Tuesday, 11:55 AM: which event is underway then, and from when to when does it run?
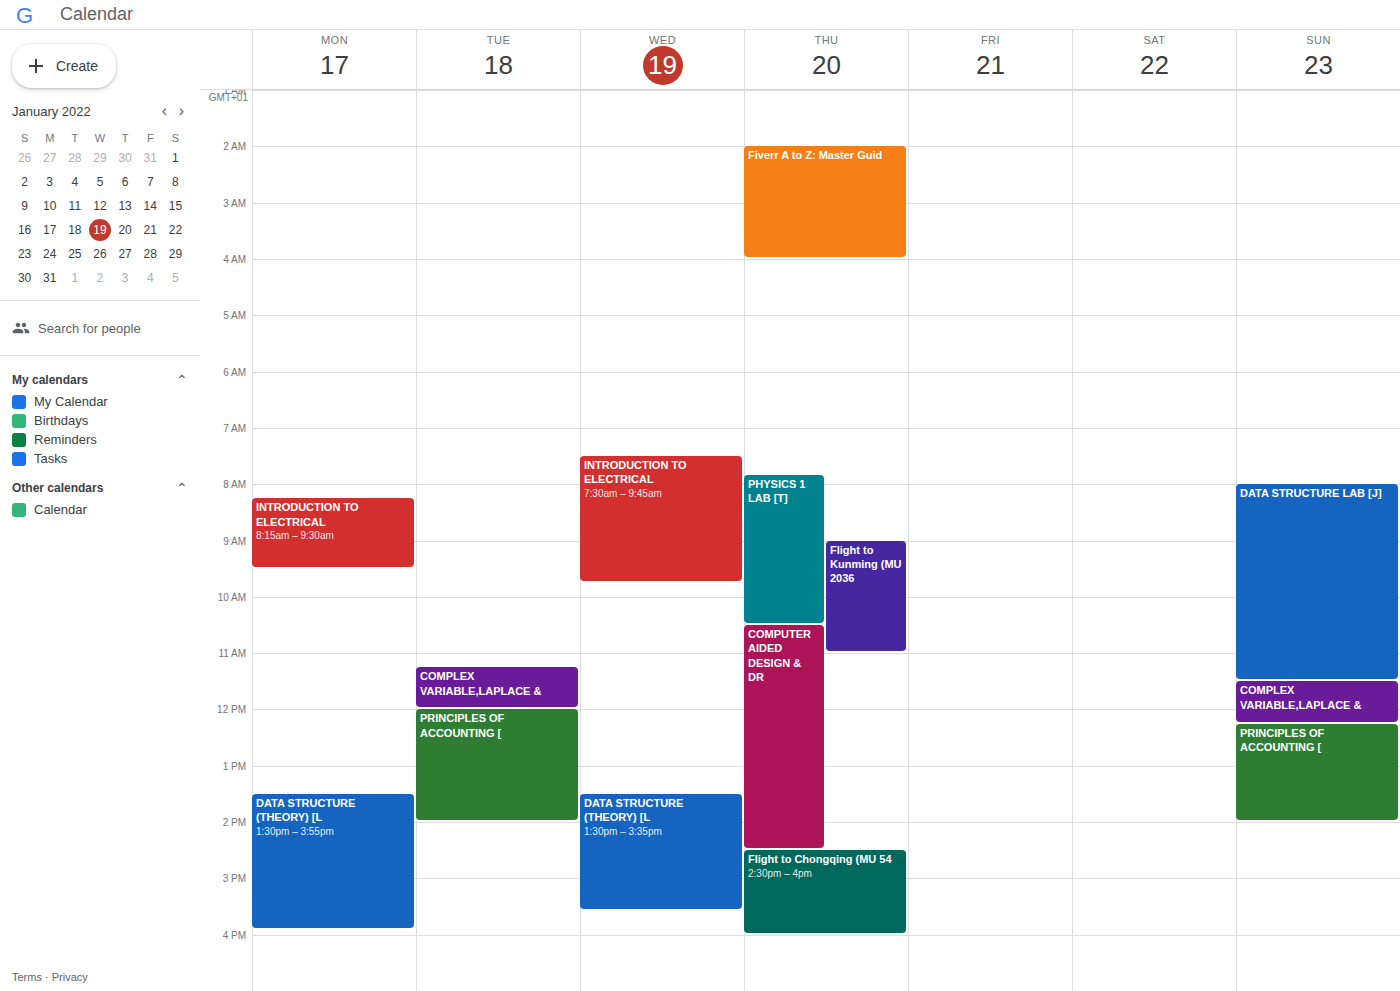
"COMPLEX VARIABLE,LAPLACE &", 11:15 AM to 12:00 PM